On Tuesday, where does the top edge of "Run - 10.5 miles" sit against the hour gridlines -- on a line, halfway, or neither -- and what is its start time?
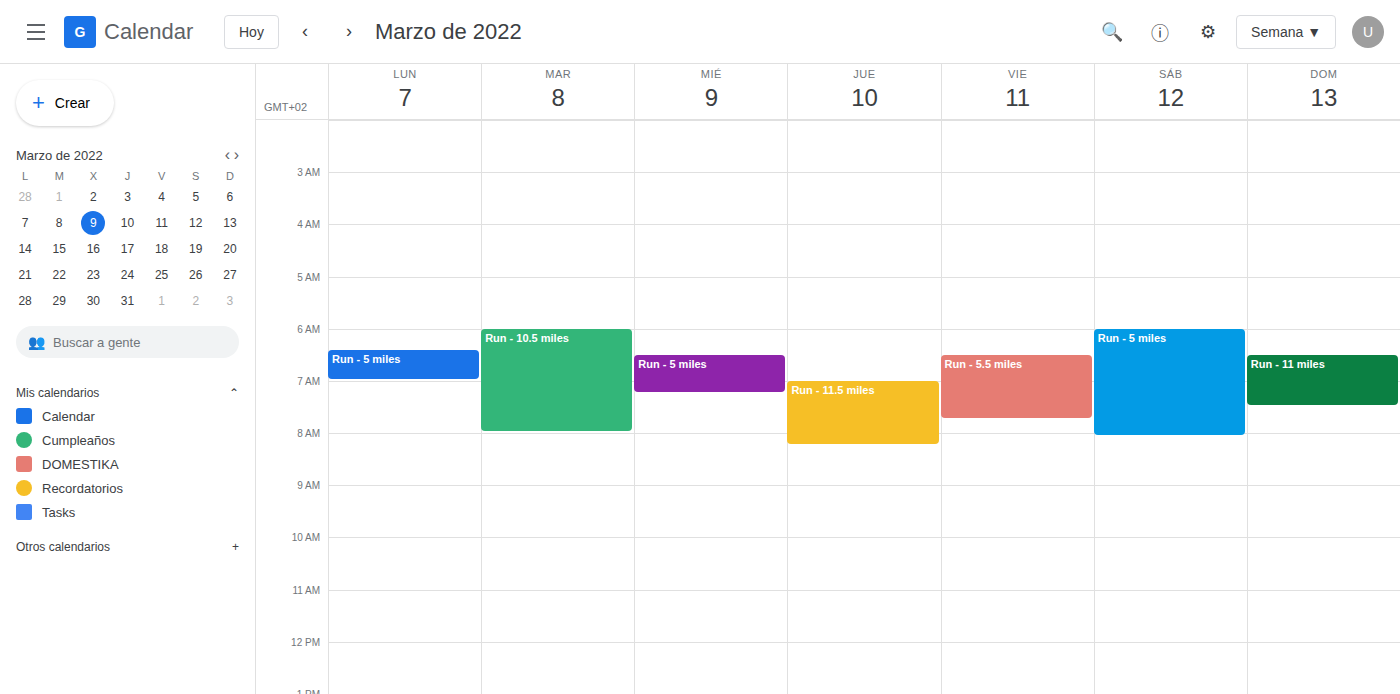
6:00 AM -- exactly on the 6 AM line.